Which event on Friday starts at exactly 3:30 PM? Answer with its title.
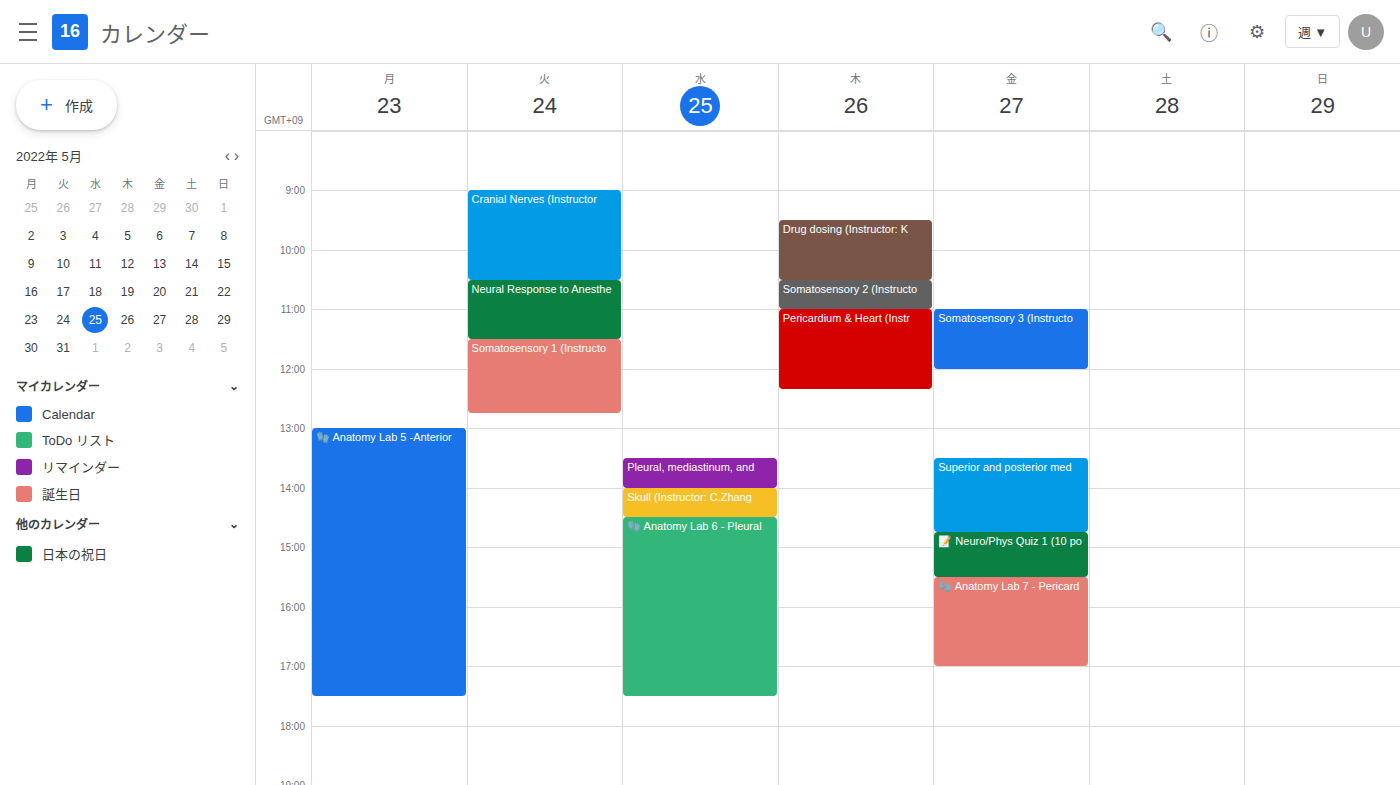
"🧤 Anatomy Lab 7 - Pericard"